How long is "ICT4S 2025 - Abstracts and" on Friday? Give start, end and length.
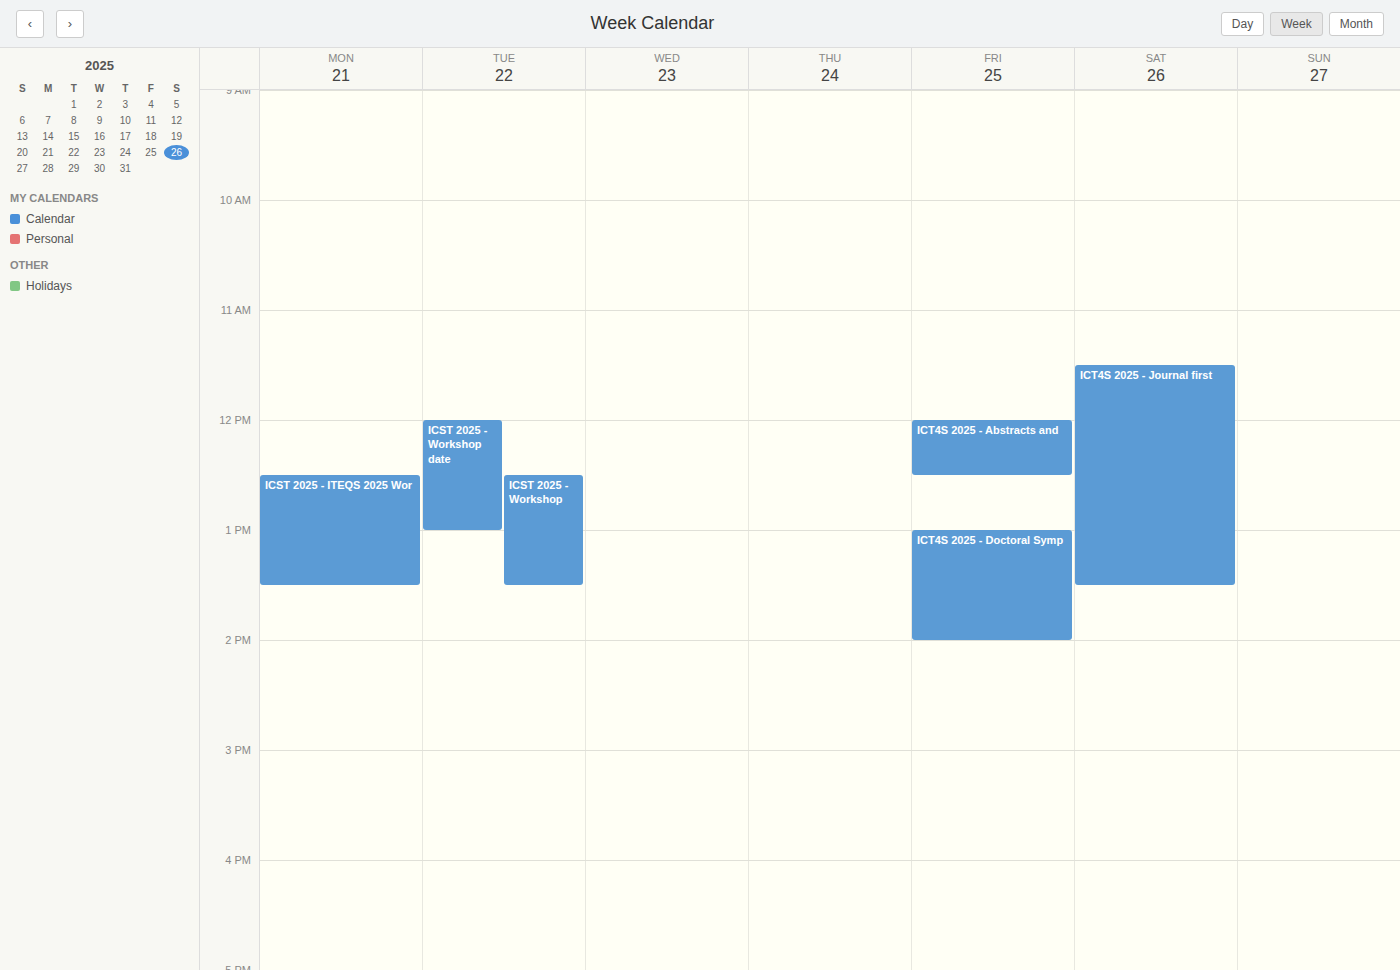
12:00 to 12:30, 30 minutes